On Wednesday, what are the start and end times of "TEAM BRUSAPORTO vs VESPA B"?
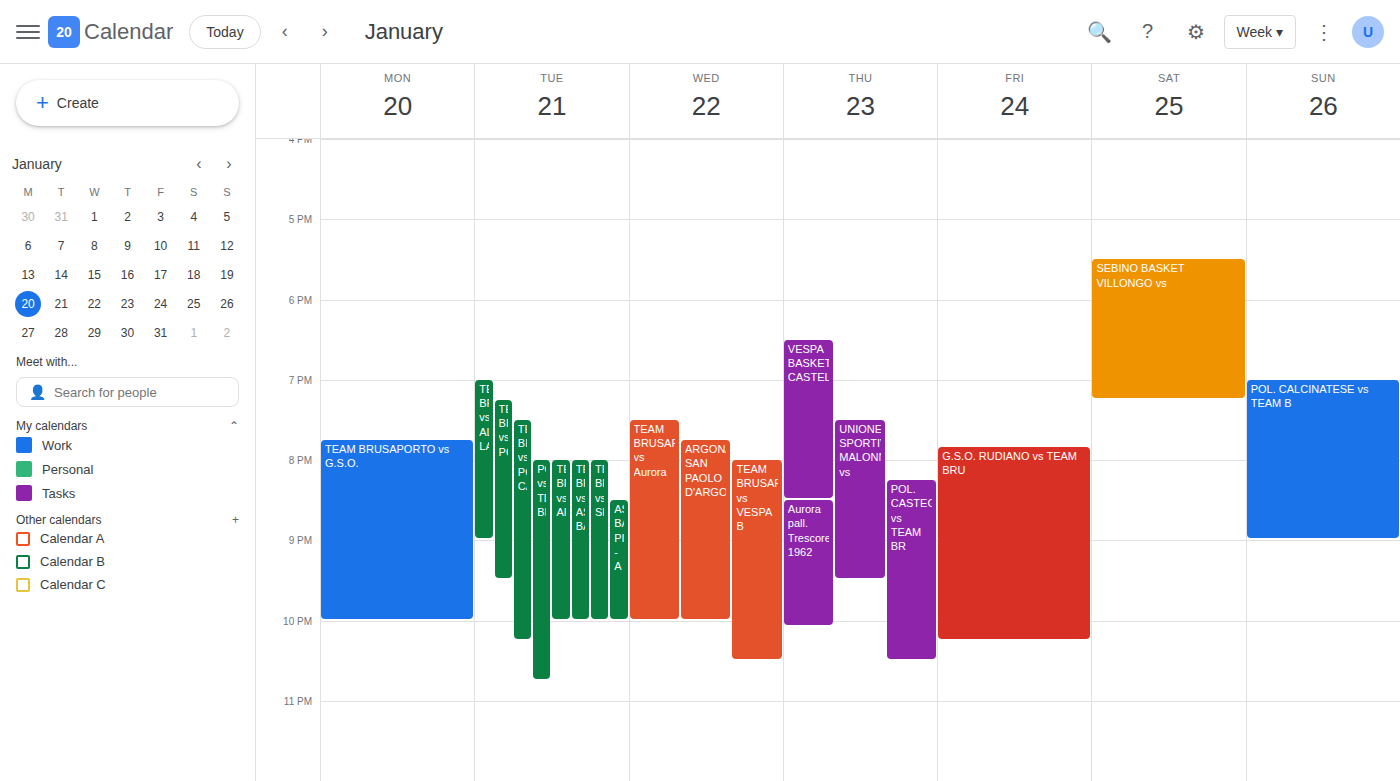
20:00 to 22:30